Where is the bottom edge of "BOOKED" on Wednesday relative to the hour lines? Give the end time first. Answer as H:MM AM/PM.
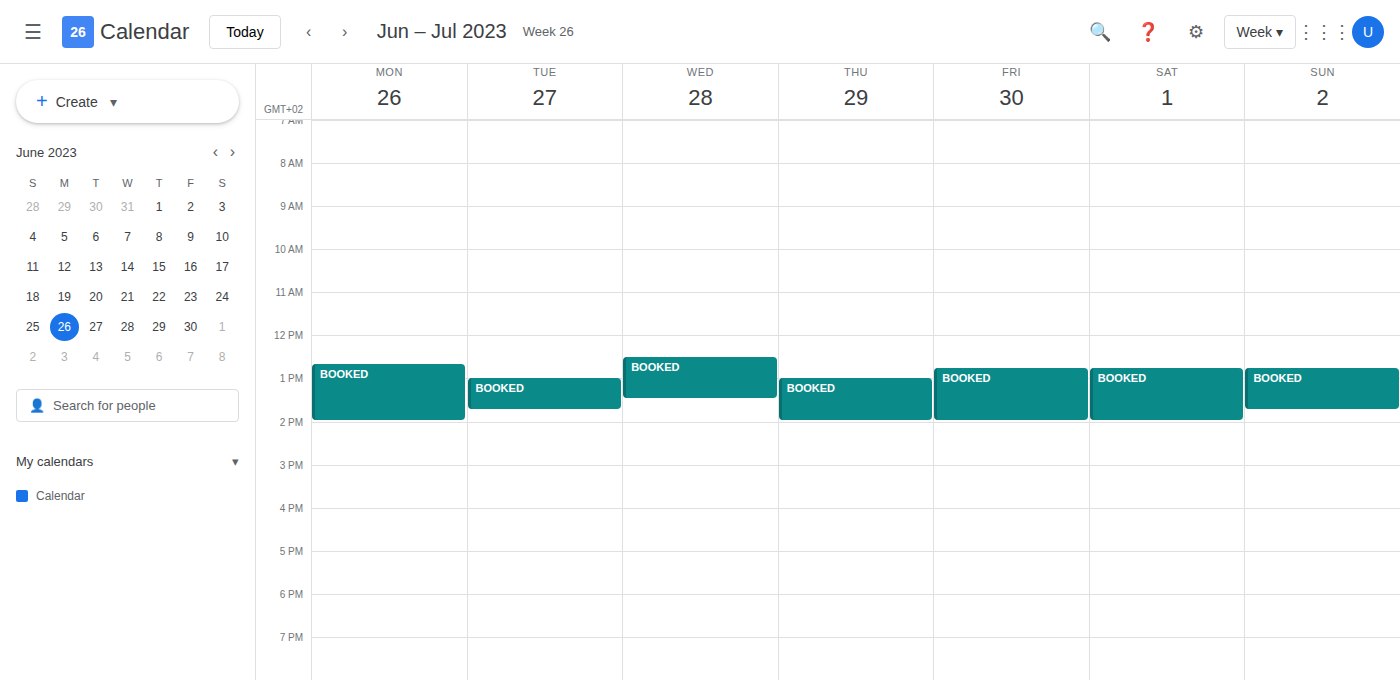
1:30 PM -- halfway between the 1 PM and 2 PM lines.